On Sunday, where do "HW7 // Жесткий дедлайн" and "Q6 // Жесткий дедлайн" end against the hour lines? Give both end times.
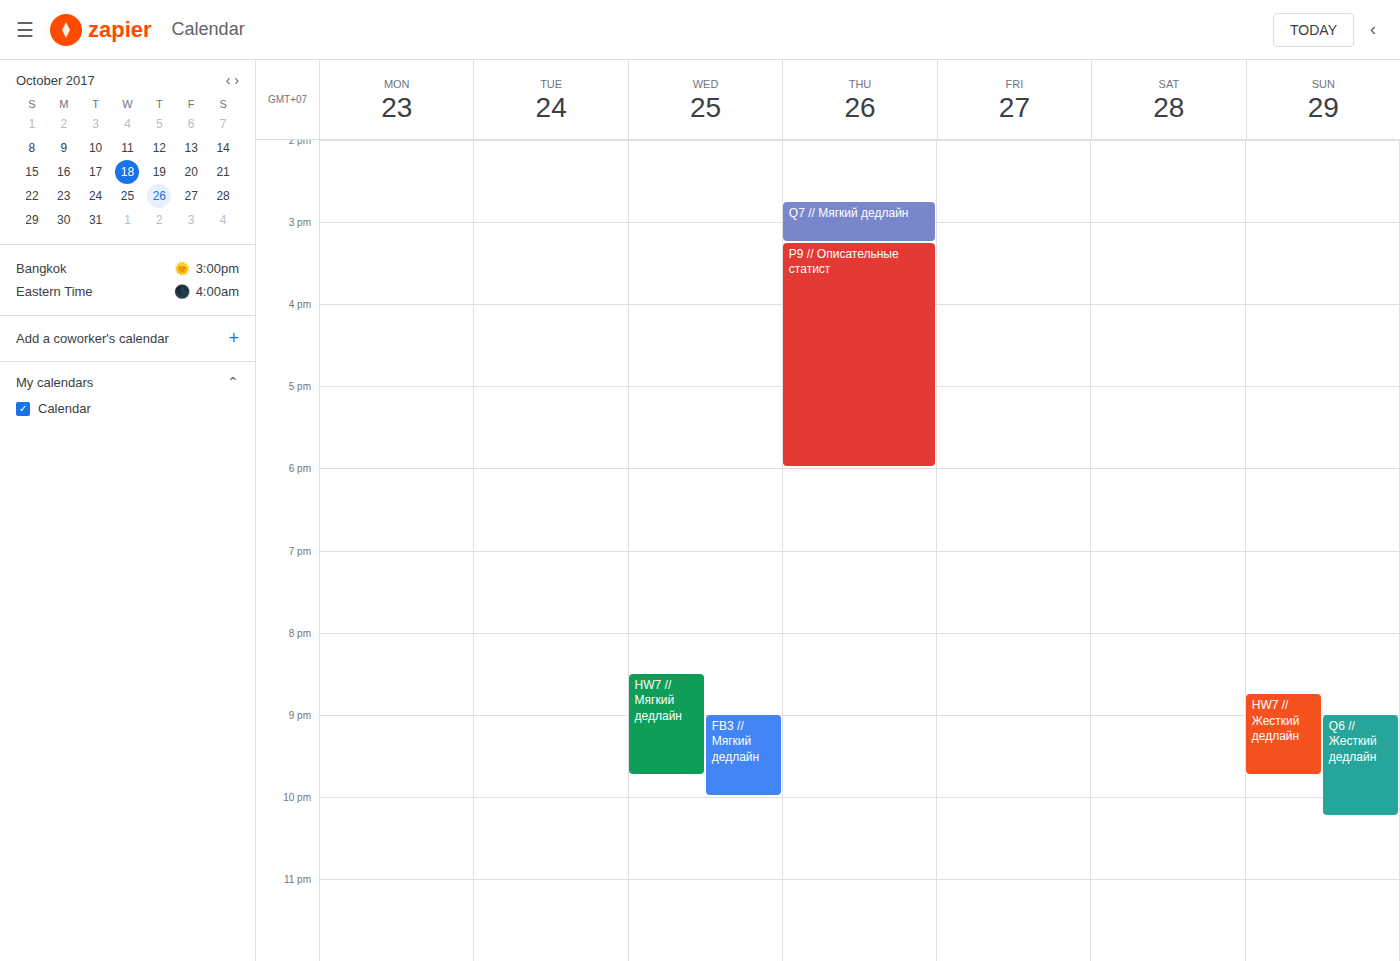
"HW7 // Жесткий дедлайн": 9:45 PM, neither: three quarters of the way from the 9 PM line to the 10 PM line. "Q6 // Жесткий дедлайн": 10:15 PM, neither: a quarter of the way from the 10 PM line to the 11 PM line.